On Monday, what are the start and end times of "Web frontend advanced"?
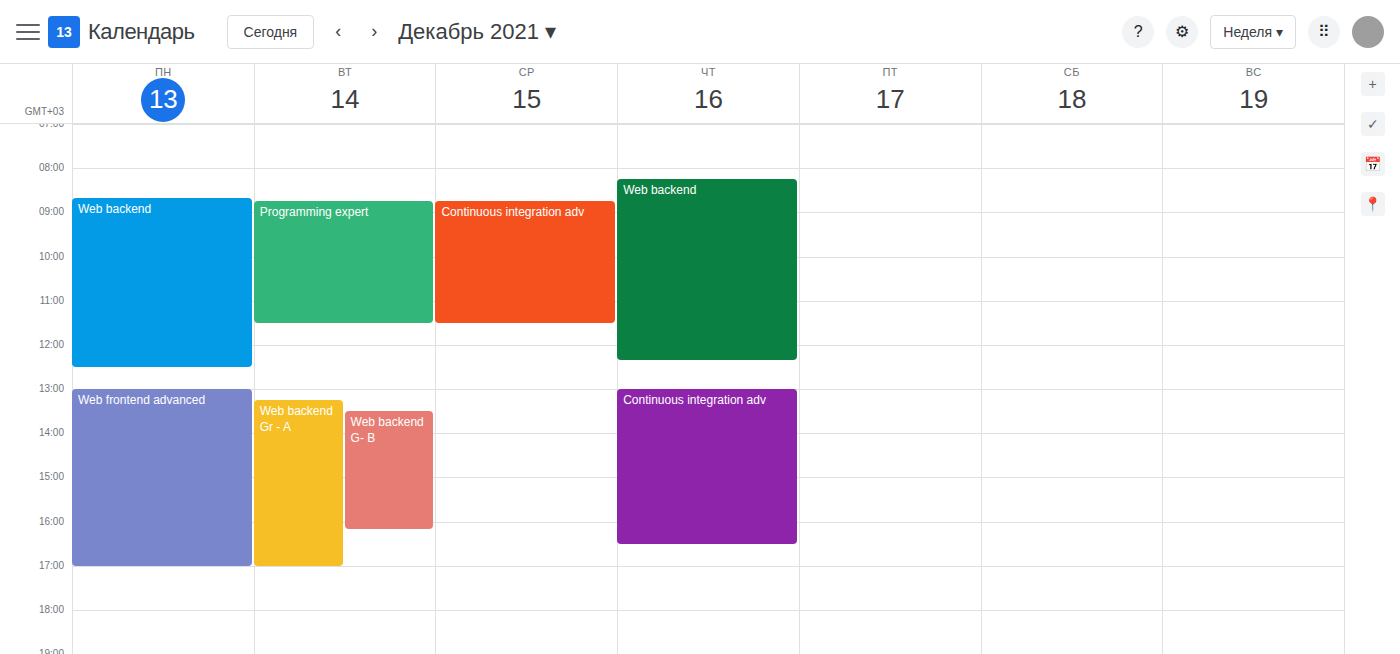
1:00 PM to 5:00 PM